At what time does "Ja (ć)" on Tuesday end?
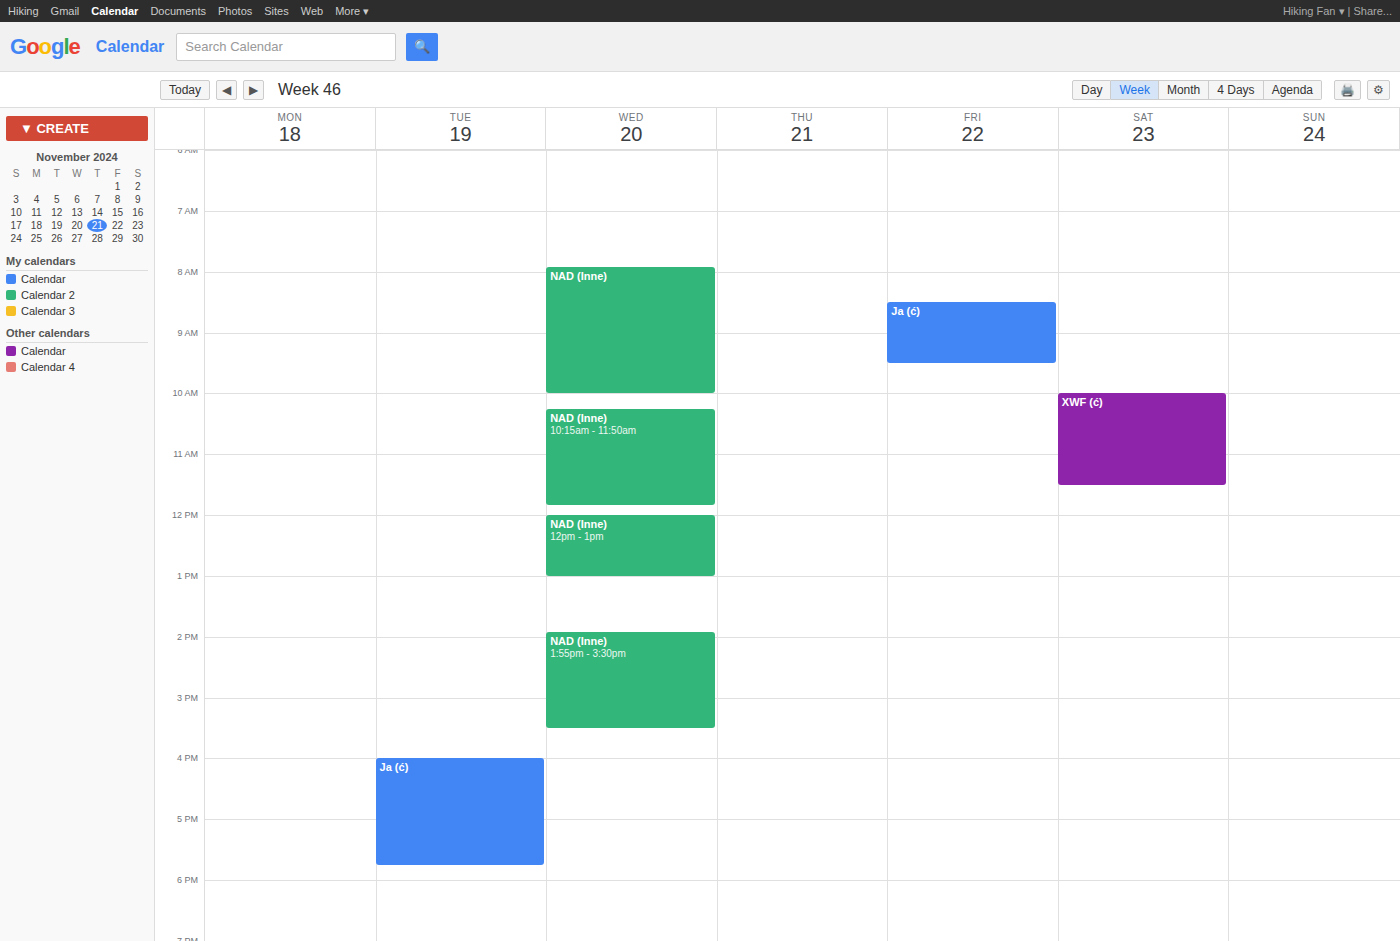
17:45